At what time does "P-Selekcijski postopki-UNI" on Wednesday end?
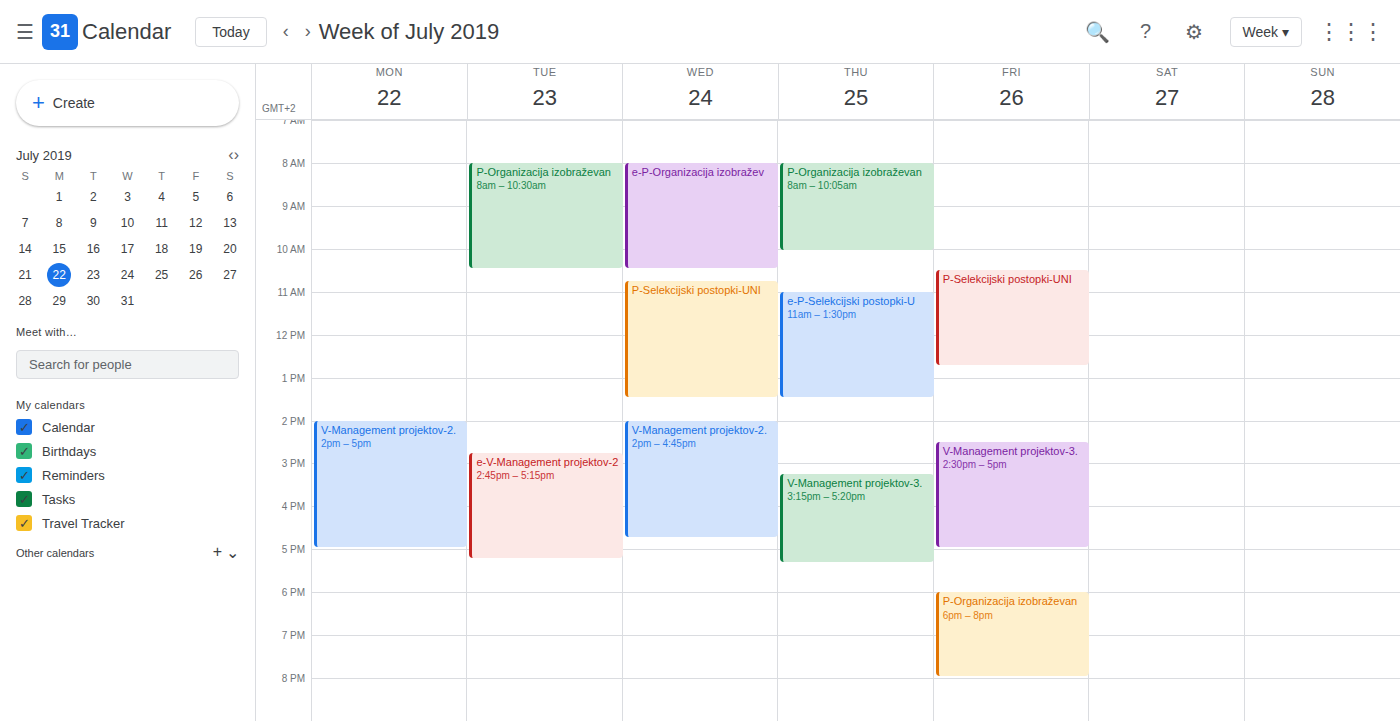
1:30 PM